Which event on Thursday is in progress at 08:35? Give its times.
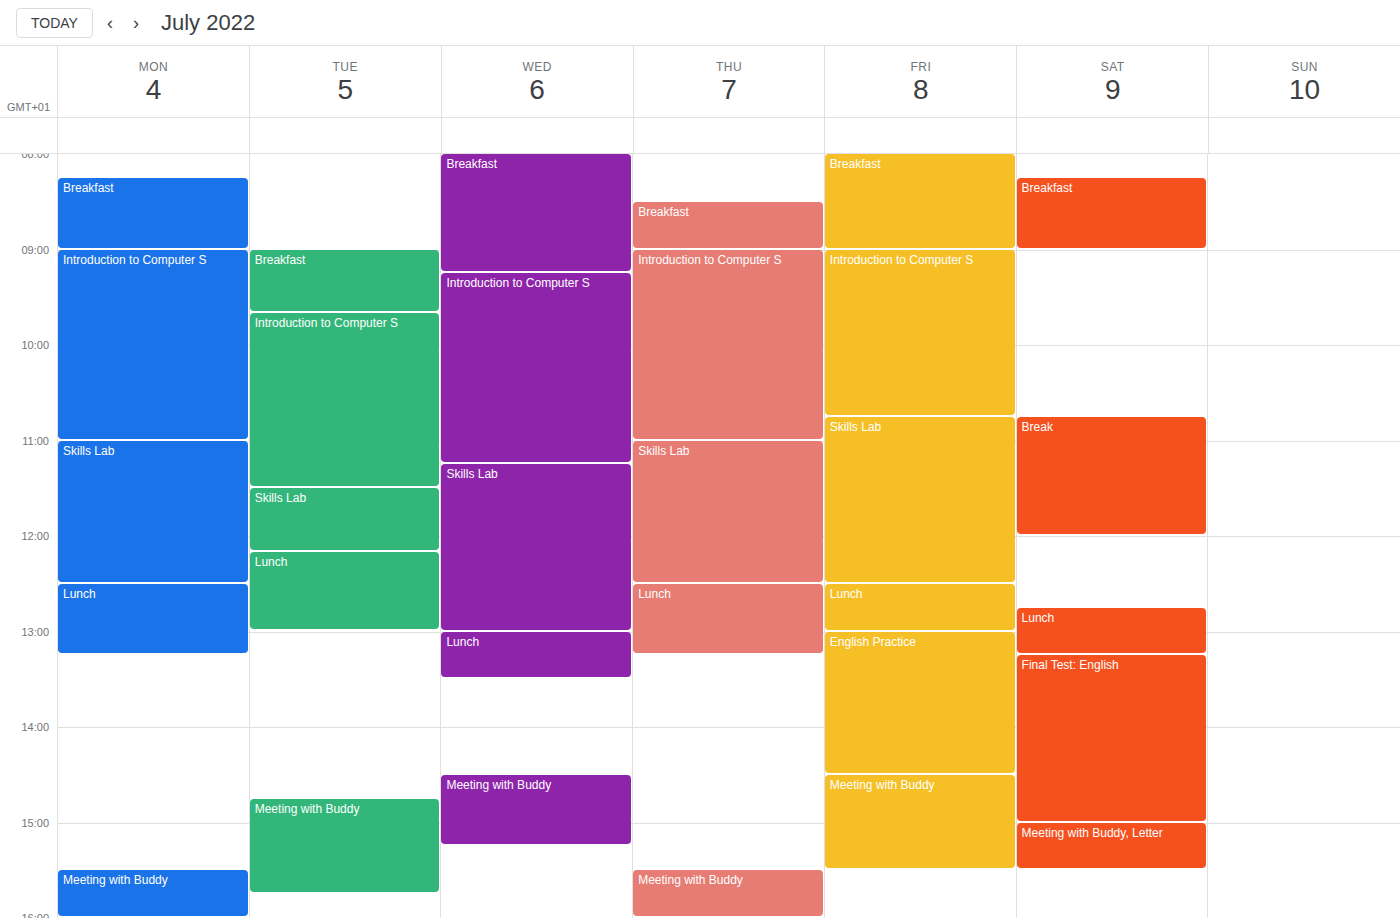
"Breakfast", 08:30 to 09:00